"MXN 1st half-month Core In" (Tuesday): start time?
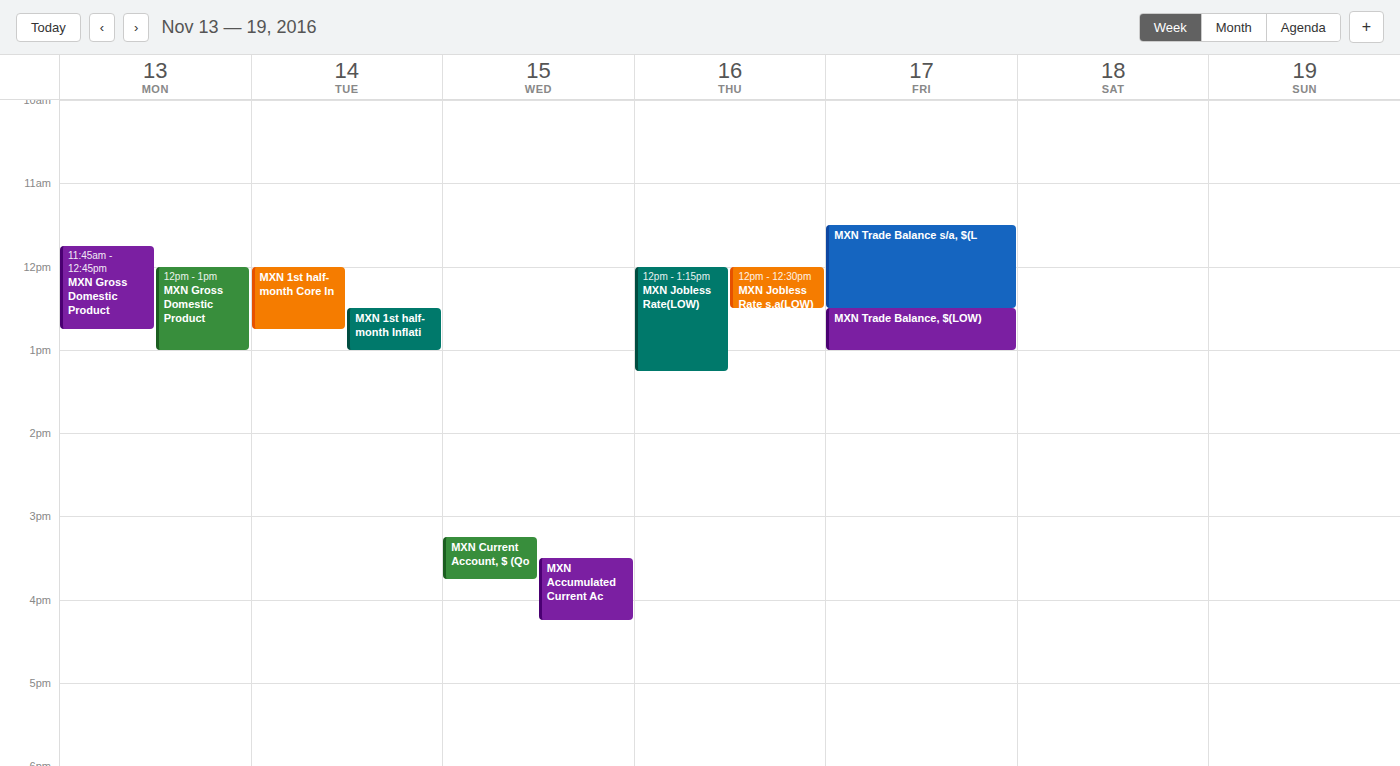
12:00 PM